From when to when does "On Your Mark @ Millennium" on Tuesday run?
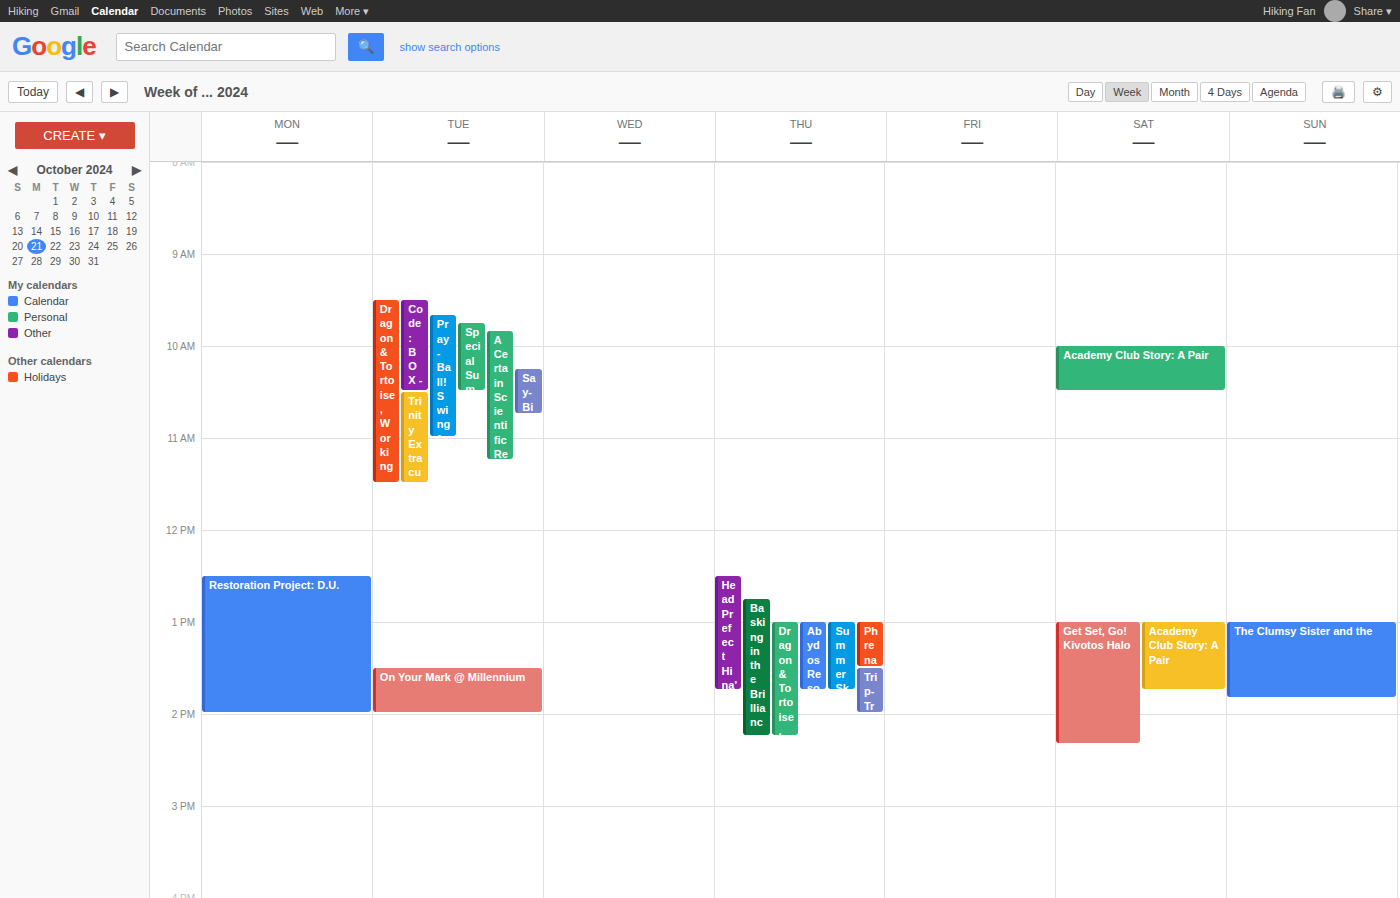
1:30 PM to 2:00 PM